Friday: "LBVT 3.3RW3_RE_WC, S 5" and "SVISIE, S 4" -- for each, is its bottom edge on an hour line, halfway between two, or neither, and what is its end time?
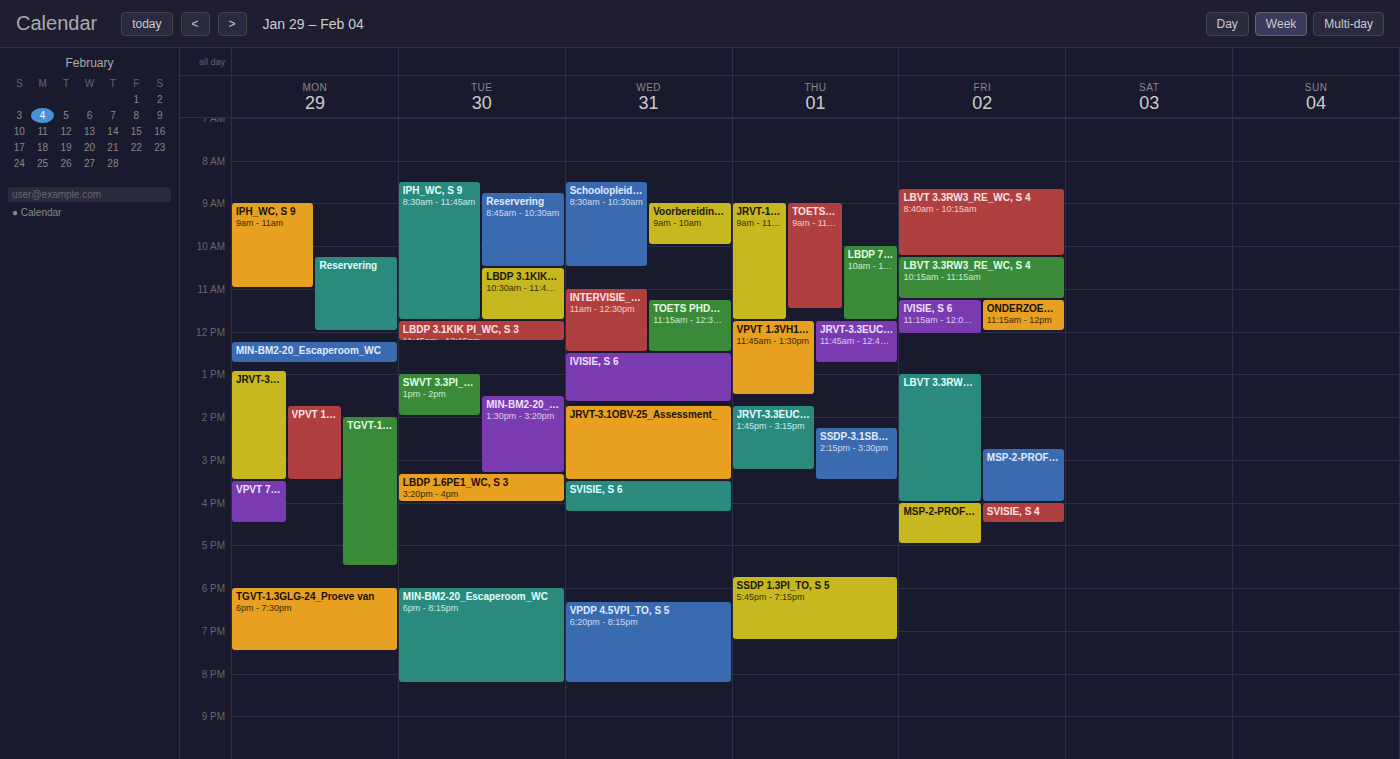
"LBVT 3.3RW3_RE_WC, S 5": 4:00 PM, exactly on the 4 PM line. "SVISIE, S 4": 4:30 PM, halfway between the 4 PM and 5 PM lines.